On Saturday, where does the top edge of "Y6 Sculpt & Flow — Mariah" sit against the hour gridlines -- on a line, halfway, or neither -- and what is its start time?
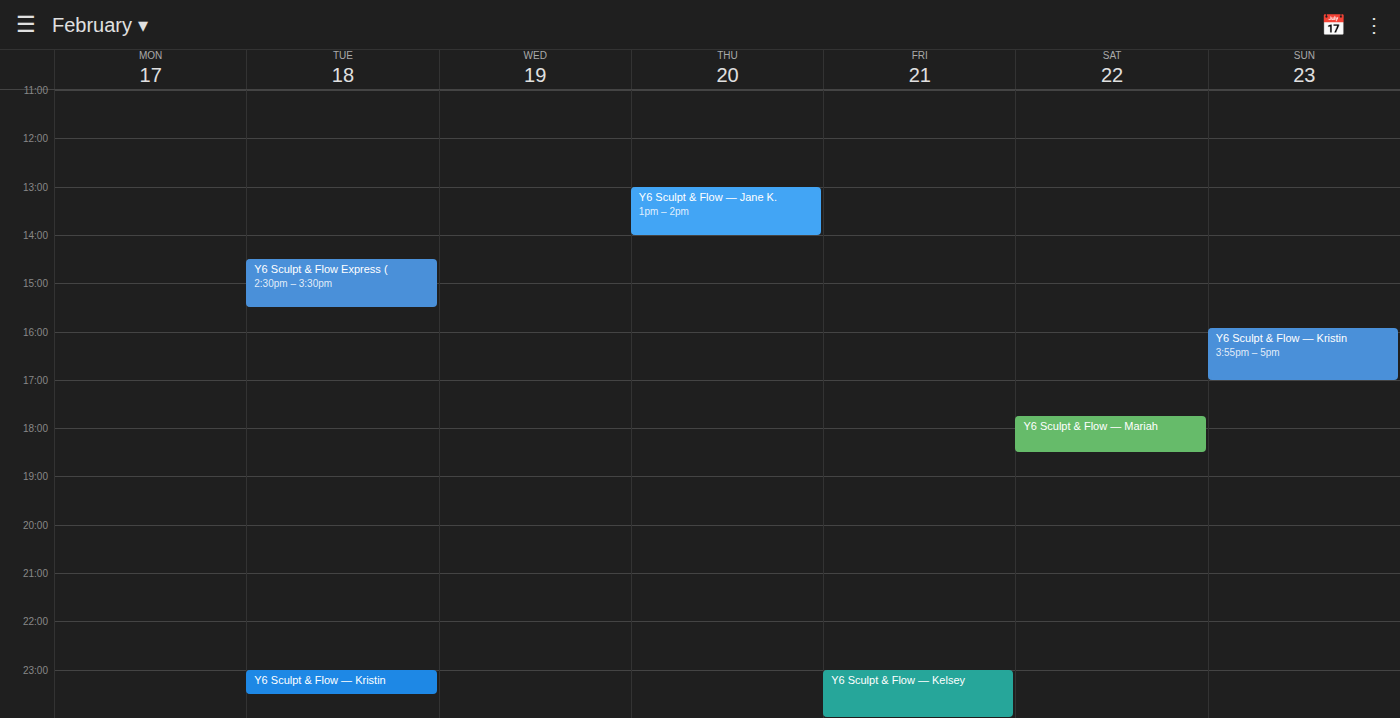
17:45 -- neither: three quarters of the way from the 17:00 line to the 18:00 line.